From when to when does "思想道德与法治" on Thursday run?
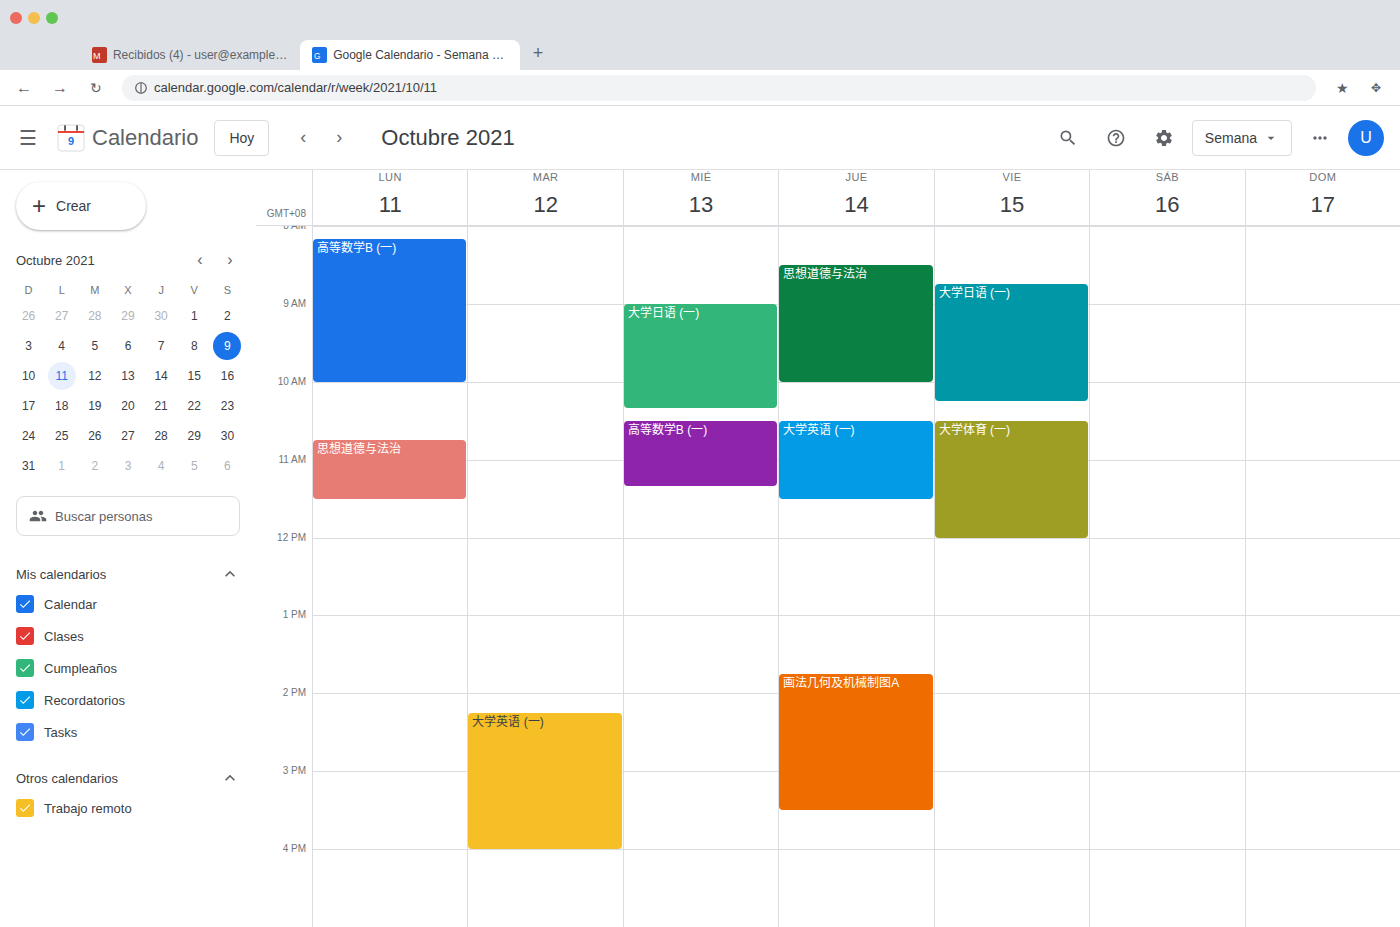
8:30 AM to 10:00 AM